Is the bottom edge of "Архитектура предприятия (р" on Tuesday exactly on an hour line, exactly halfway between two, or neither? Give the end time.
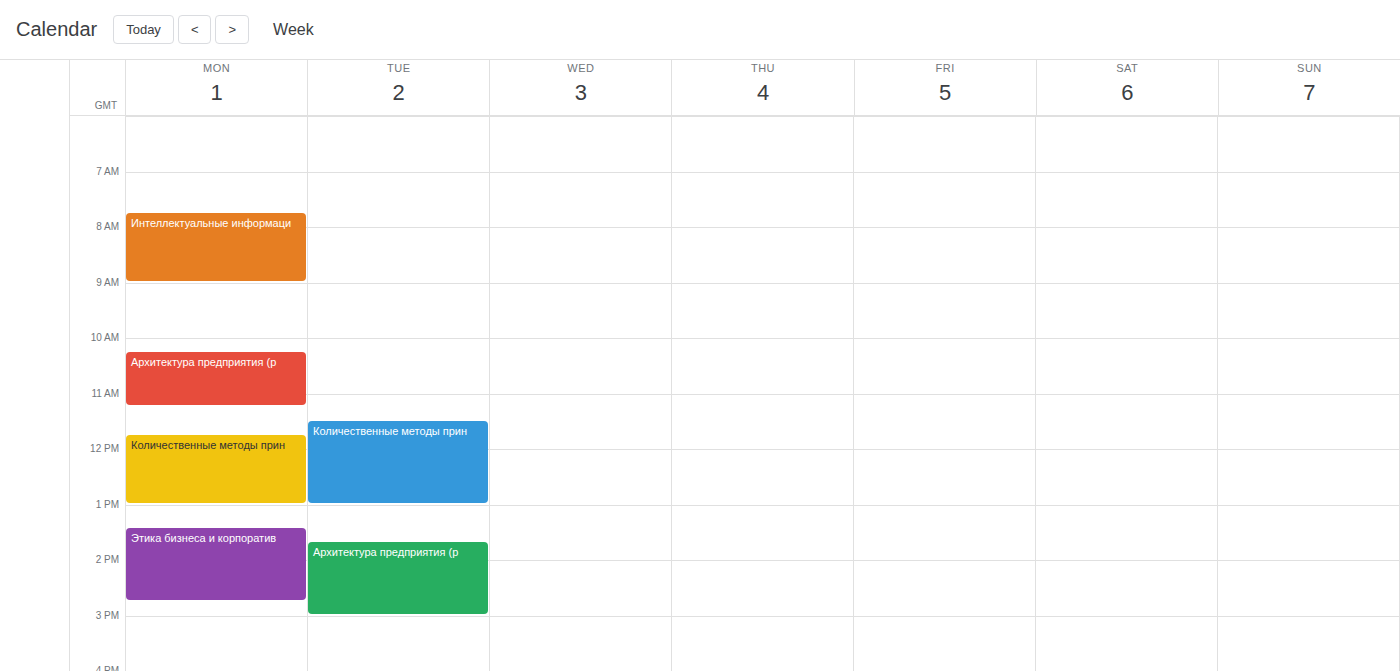
3:00 PM -- exactly on the 3 PM line.